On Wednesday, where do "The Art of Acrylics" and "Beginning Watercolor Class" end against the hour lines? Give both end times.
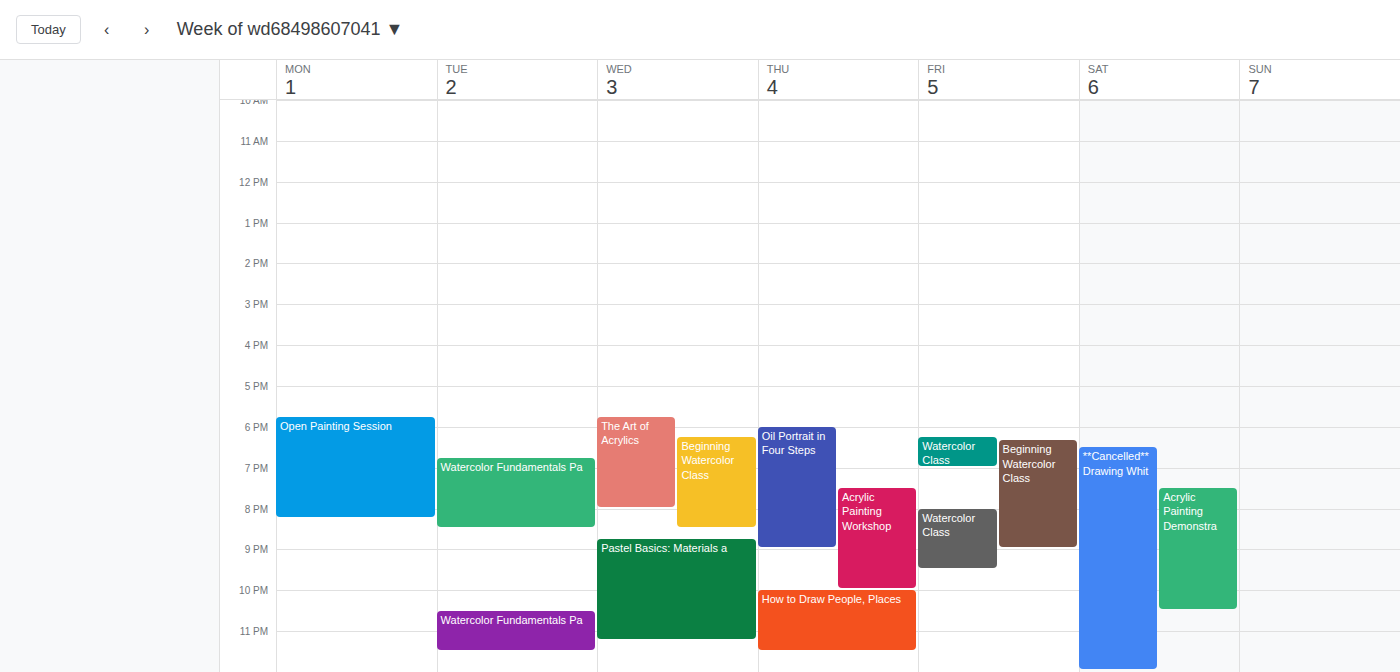
"The Art of Acrylics": 8:00 PM, exactly on the 8 PM line. "Beginning Watercolor Class": 8:30 PM, halfway between the 8 PM and 9 PM lines.